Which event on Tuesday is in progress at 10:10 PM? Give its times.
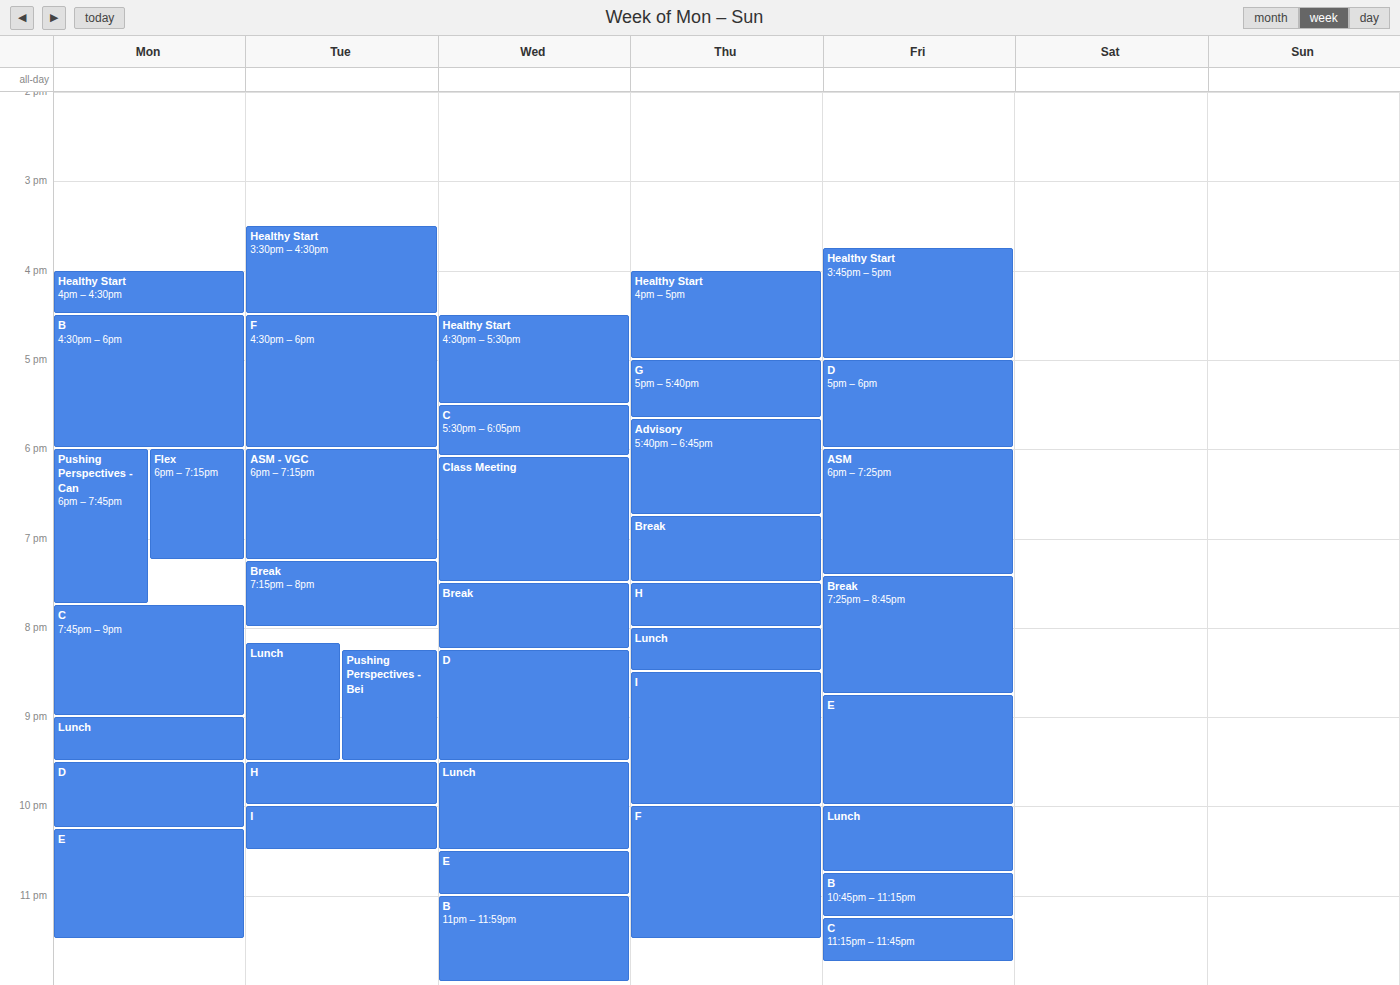
"I", 10:00 PM to 10:30 PM